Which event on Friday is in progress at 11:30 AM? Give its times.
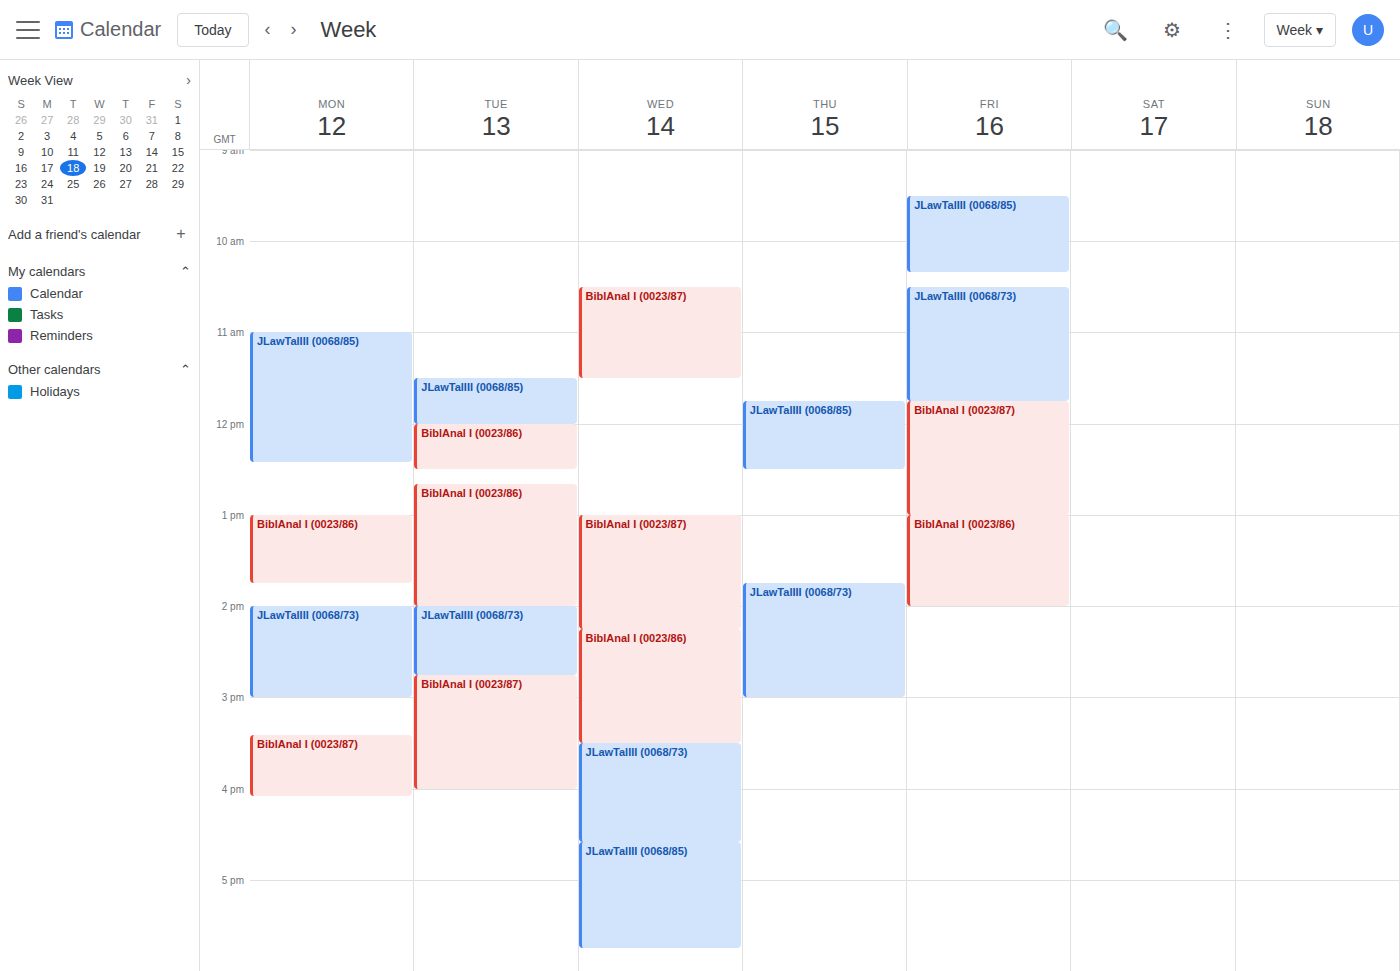
"JLawTalIII (0068/73)", 10:30 AM to 11:45 AM